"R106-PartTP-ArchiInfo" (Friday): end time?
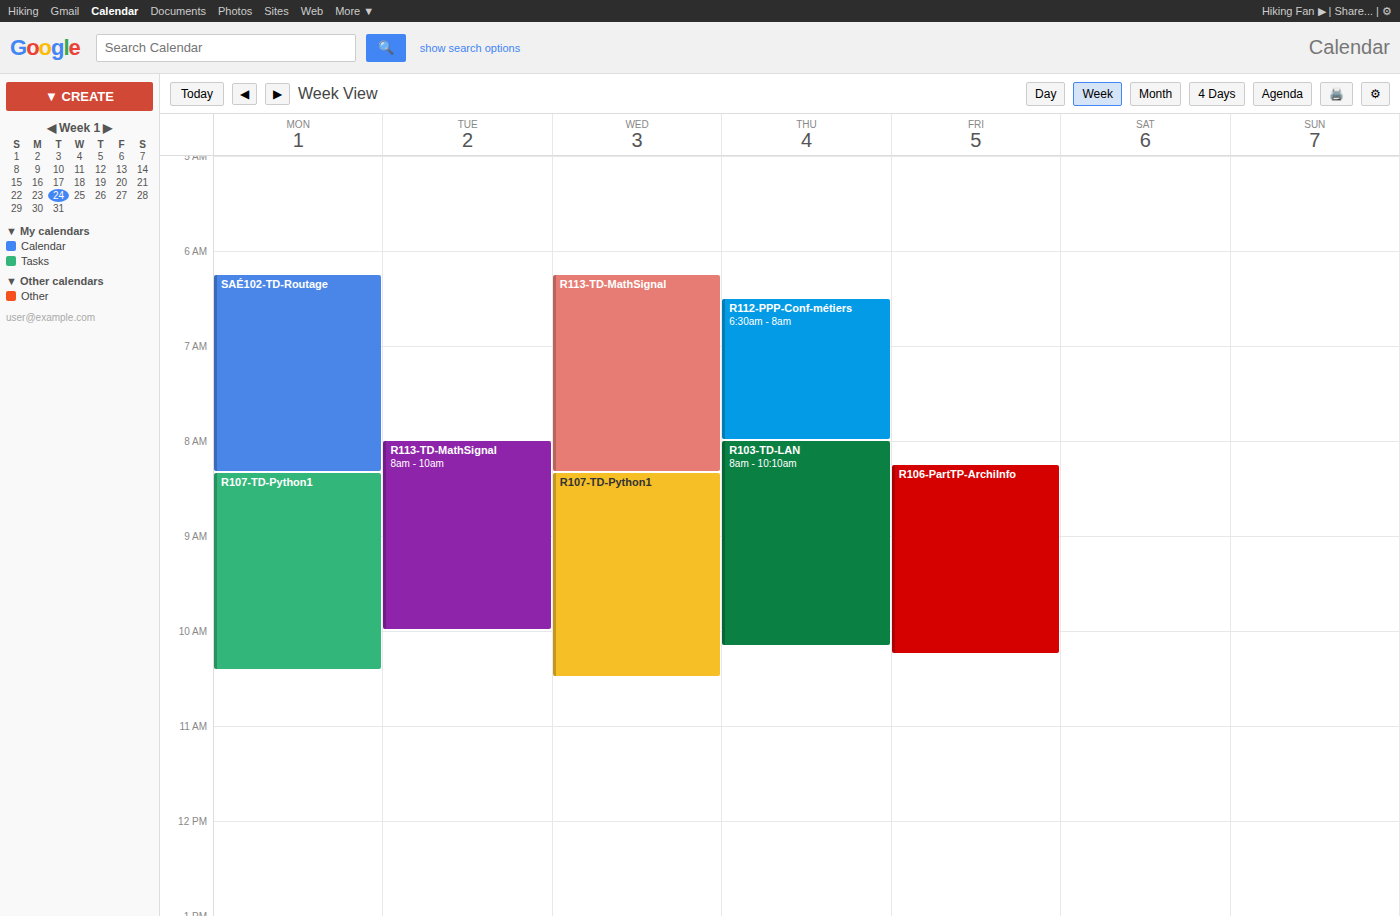
10:15 AM